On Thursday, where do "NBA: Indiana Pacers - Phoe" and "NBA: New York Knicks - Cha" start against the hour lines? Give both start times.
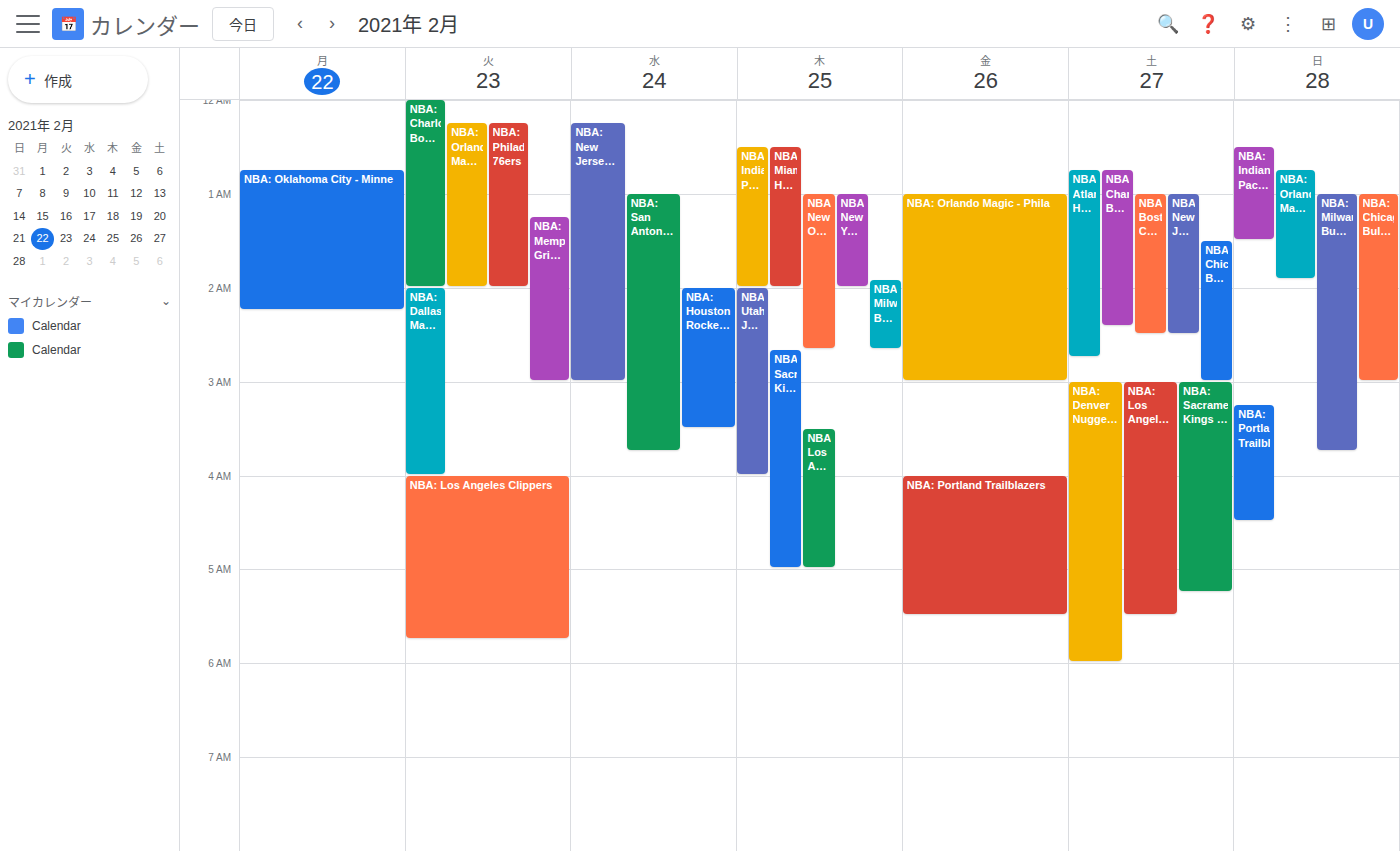
"NBA: Indiana Pacers - Phoe": 12:30 AM, halfway between the 12 AM and 1 AM lines. "NBA: New York Knicks - Cha": 1:00 AM, exactly on the 1 AM line.